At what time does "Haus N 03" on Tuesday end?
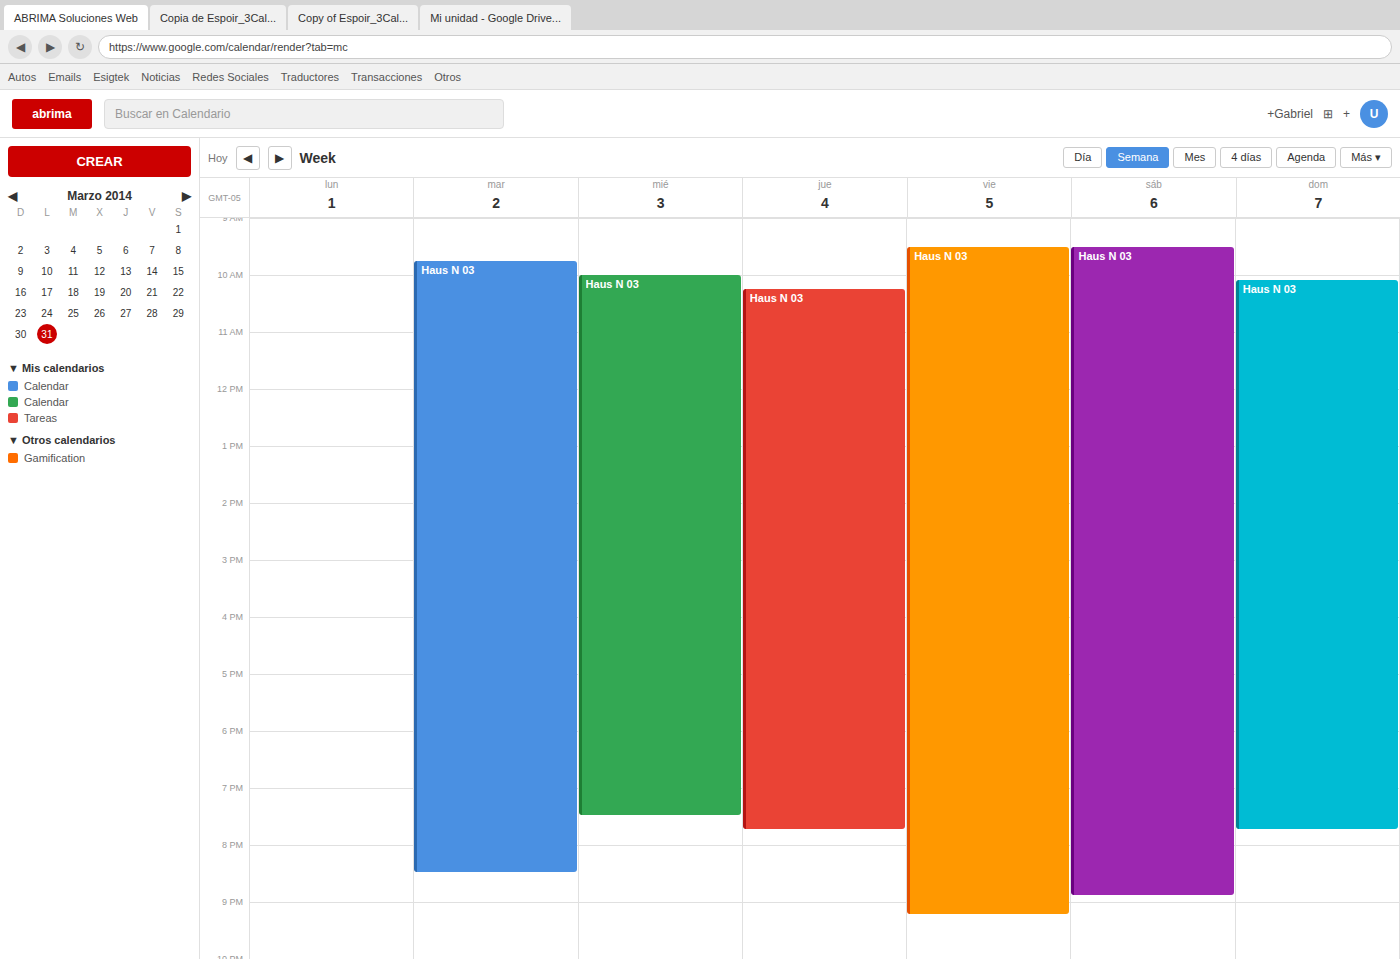
8:30 PM